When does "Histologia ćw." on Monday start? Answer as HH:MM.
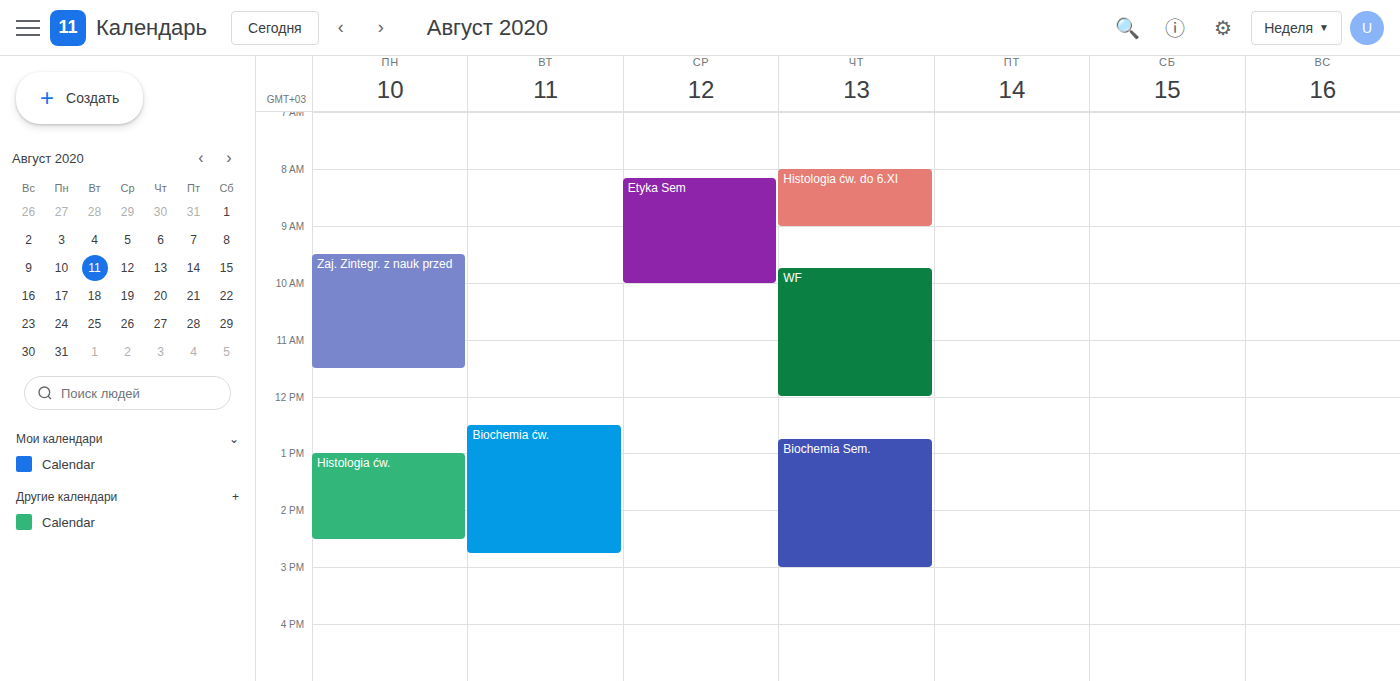
13:00